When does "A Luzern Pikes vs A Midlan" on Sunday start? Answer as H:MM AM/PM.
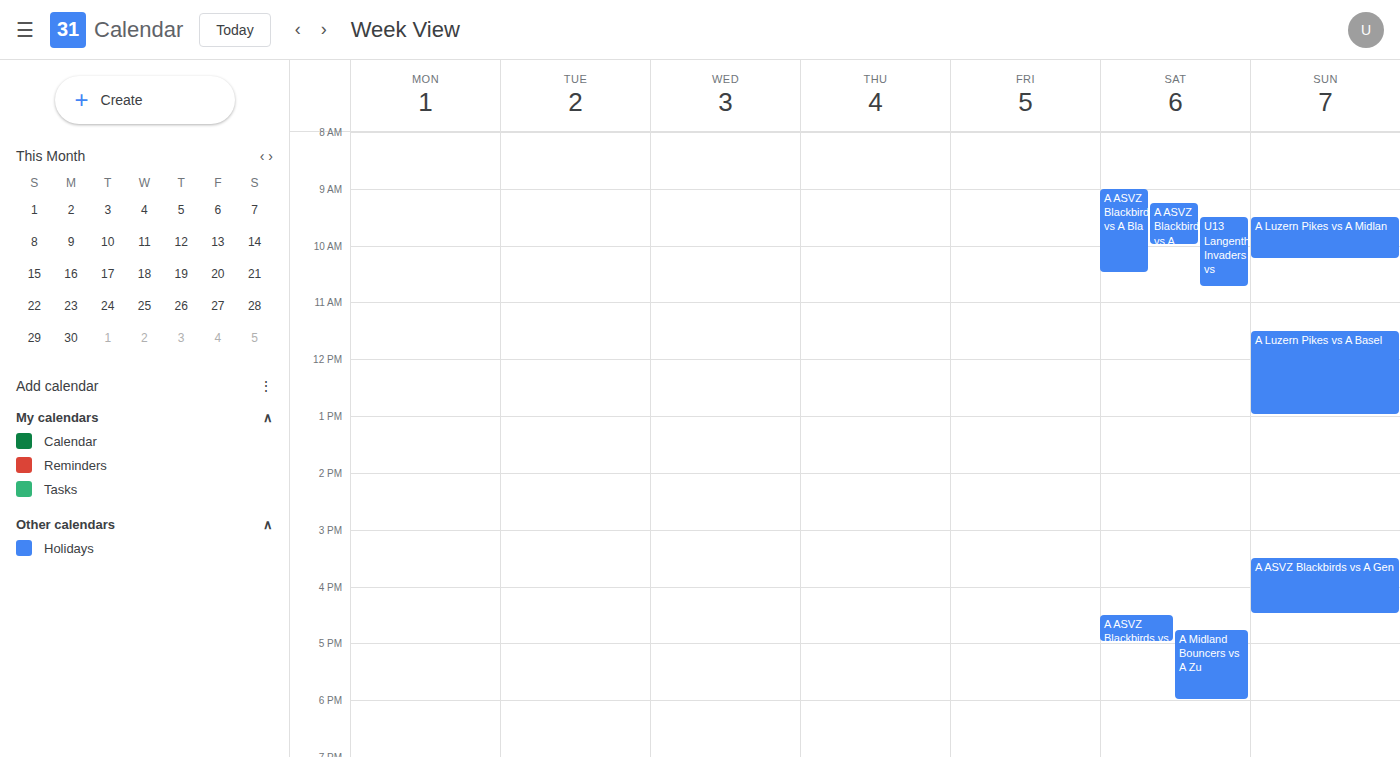
9:30 AM